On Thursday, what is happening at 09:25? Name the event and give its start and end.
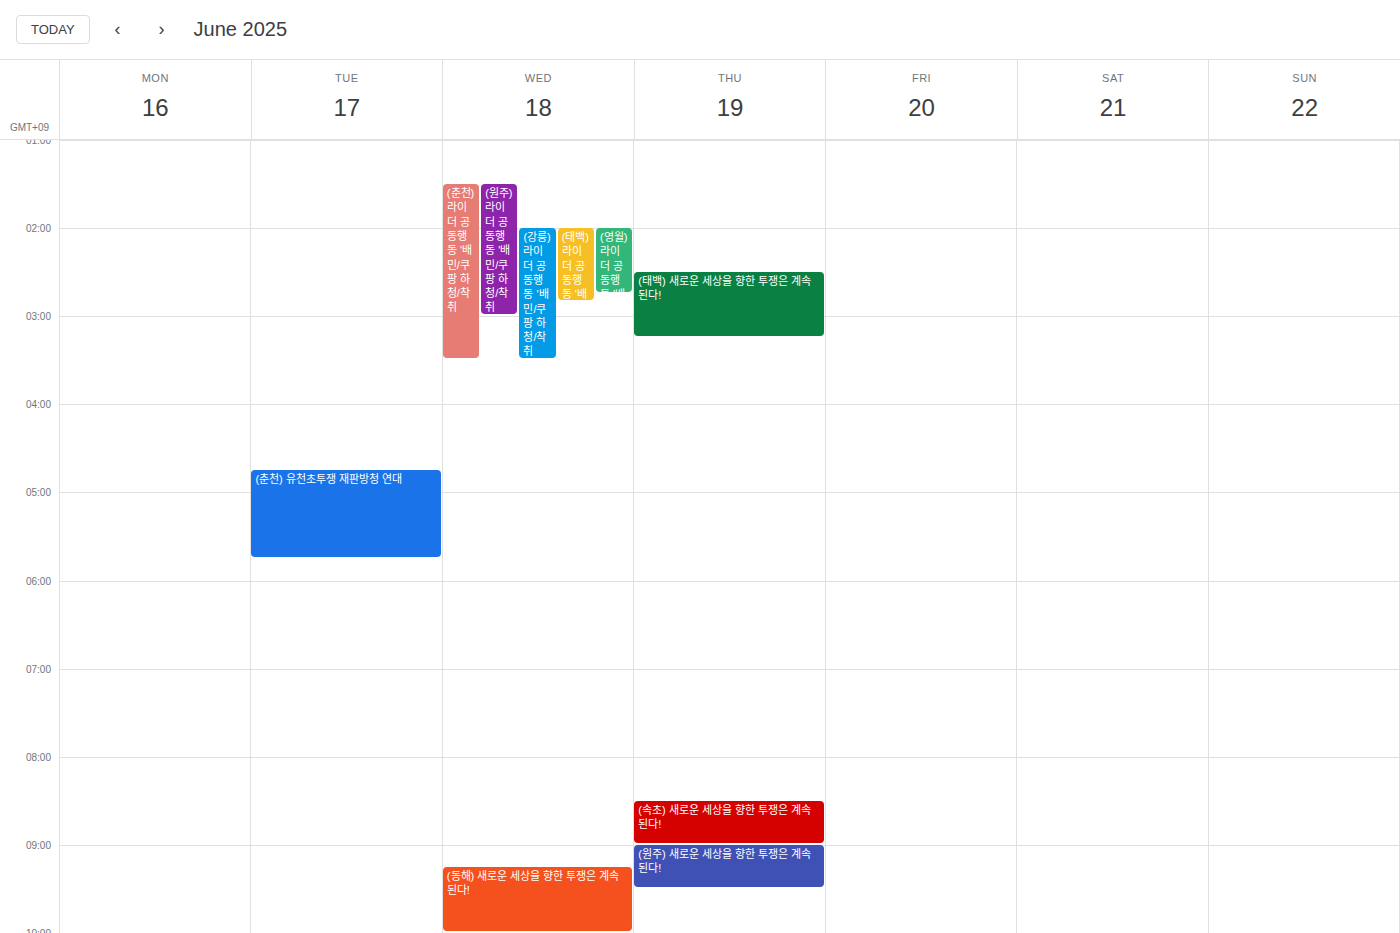
"(원주) 새로운 세상을 향한 투쟁은 계속된다!", 09:00 to 09:30